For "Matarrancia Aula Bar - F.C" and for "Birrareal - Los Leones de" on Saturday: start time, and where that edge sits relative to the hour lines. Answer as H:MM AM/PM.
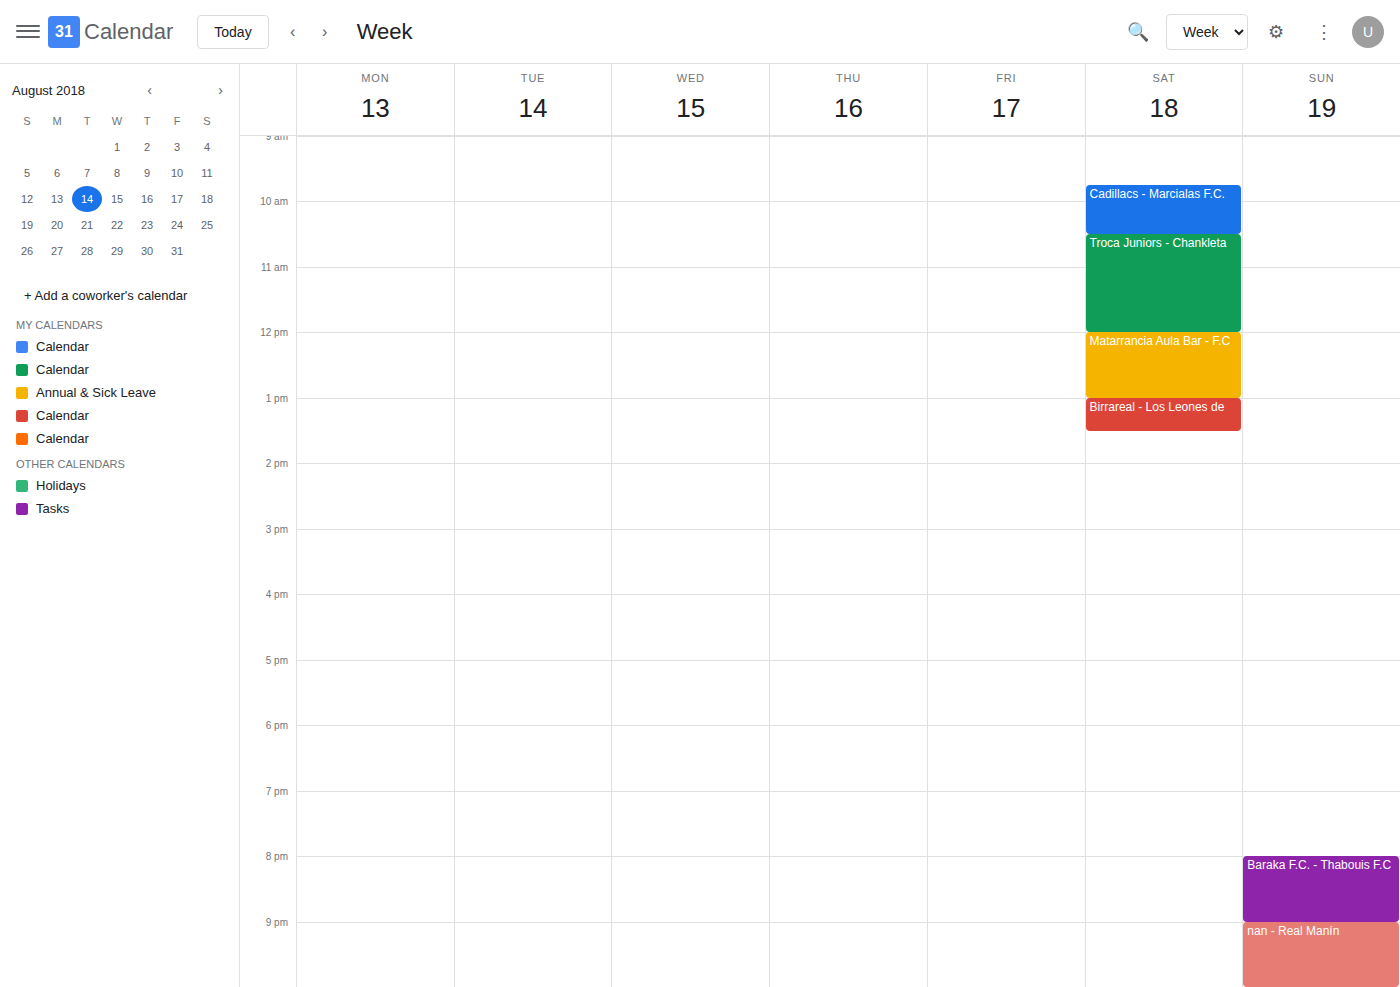
"Matarrancia Aula Bar - F.C": 12:00 PM, exactly on the 12 PM line. "Birrareal - Los Leones de": 1:00 PM, exactly on the 1 PM line.